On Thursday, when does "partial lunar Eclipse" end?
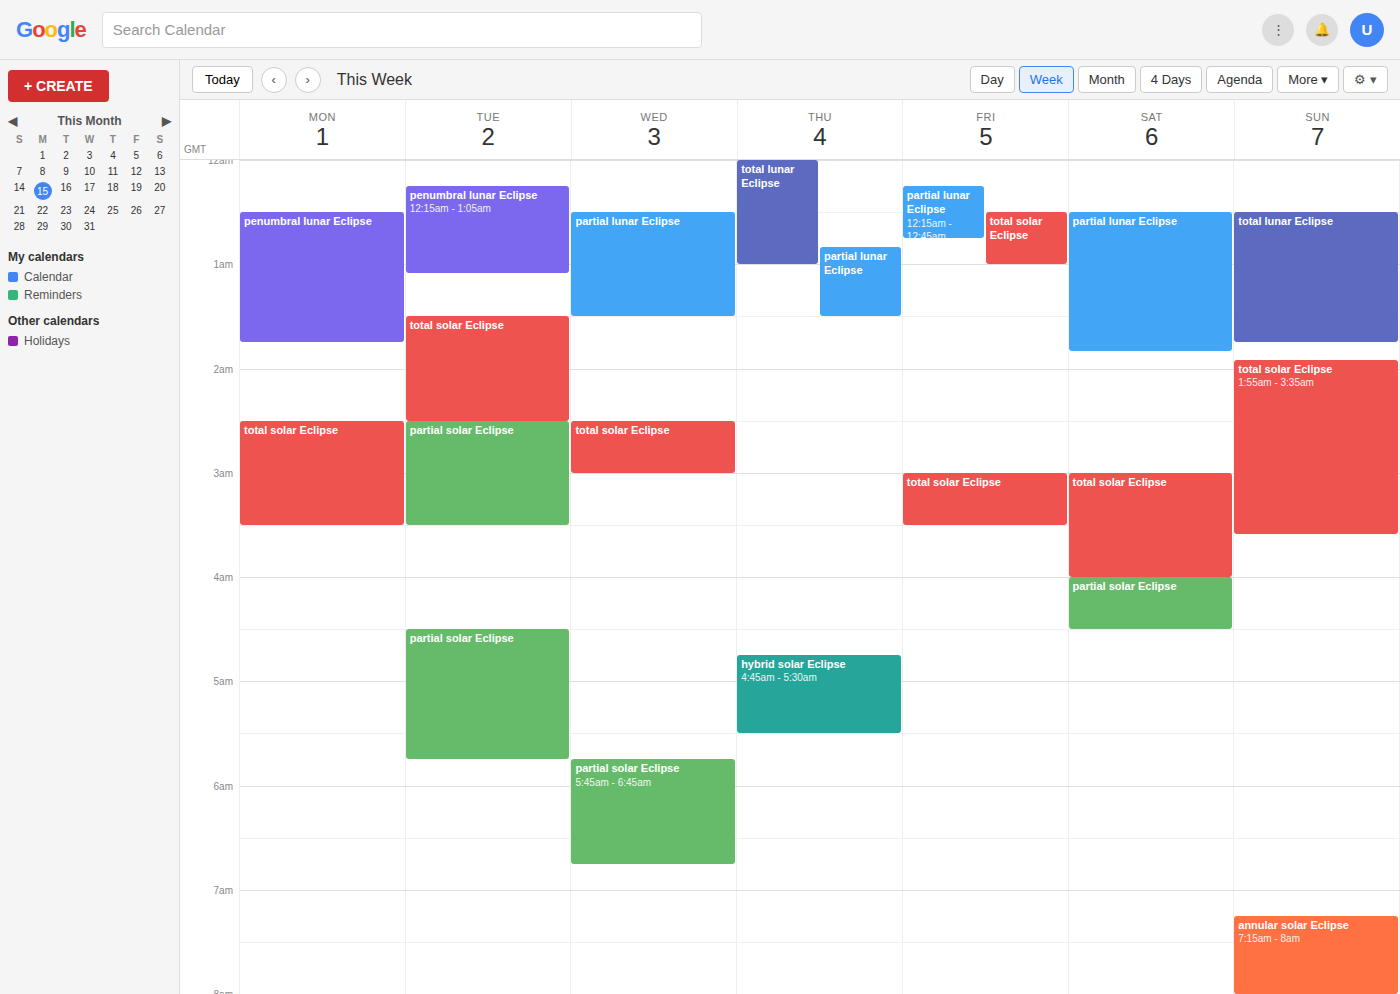
1:30 AM